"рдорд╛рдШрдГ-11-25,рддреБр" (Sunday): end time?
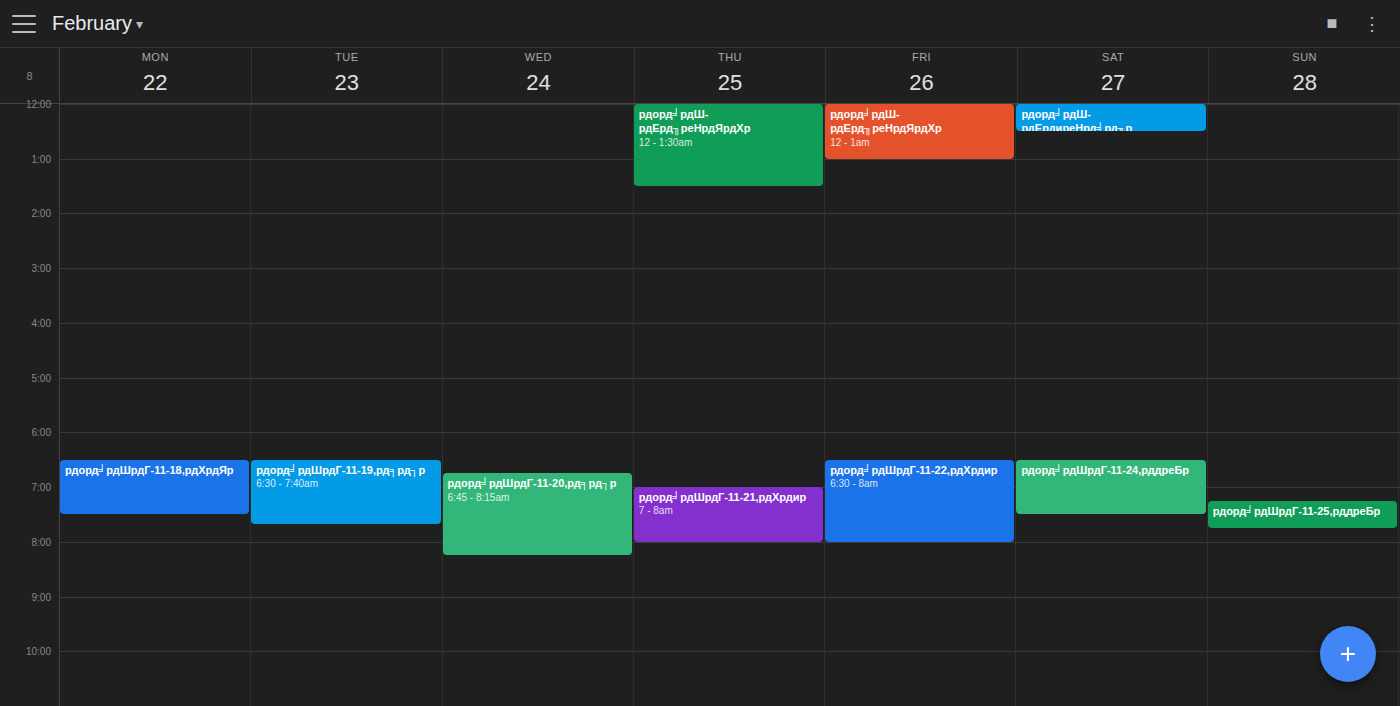
7:45 AM